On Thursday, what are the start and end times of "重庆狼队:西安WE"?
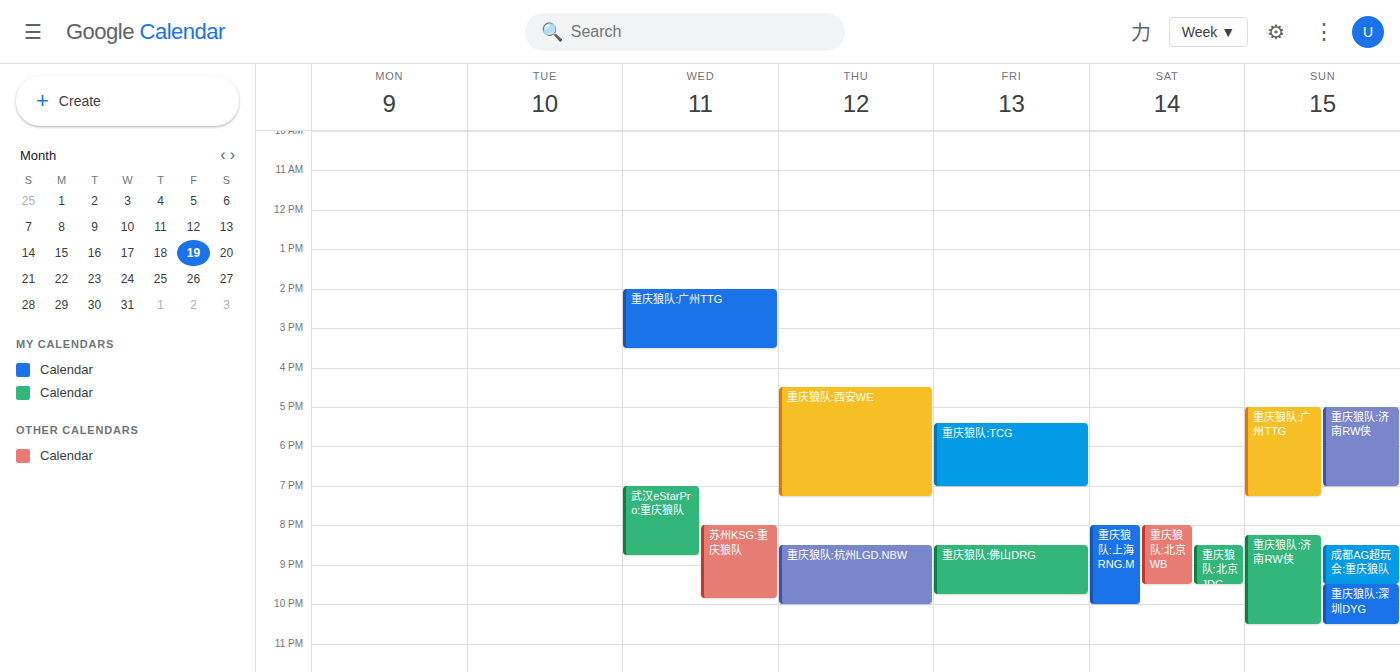
4:30 PM to 7:15 PM